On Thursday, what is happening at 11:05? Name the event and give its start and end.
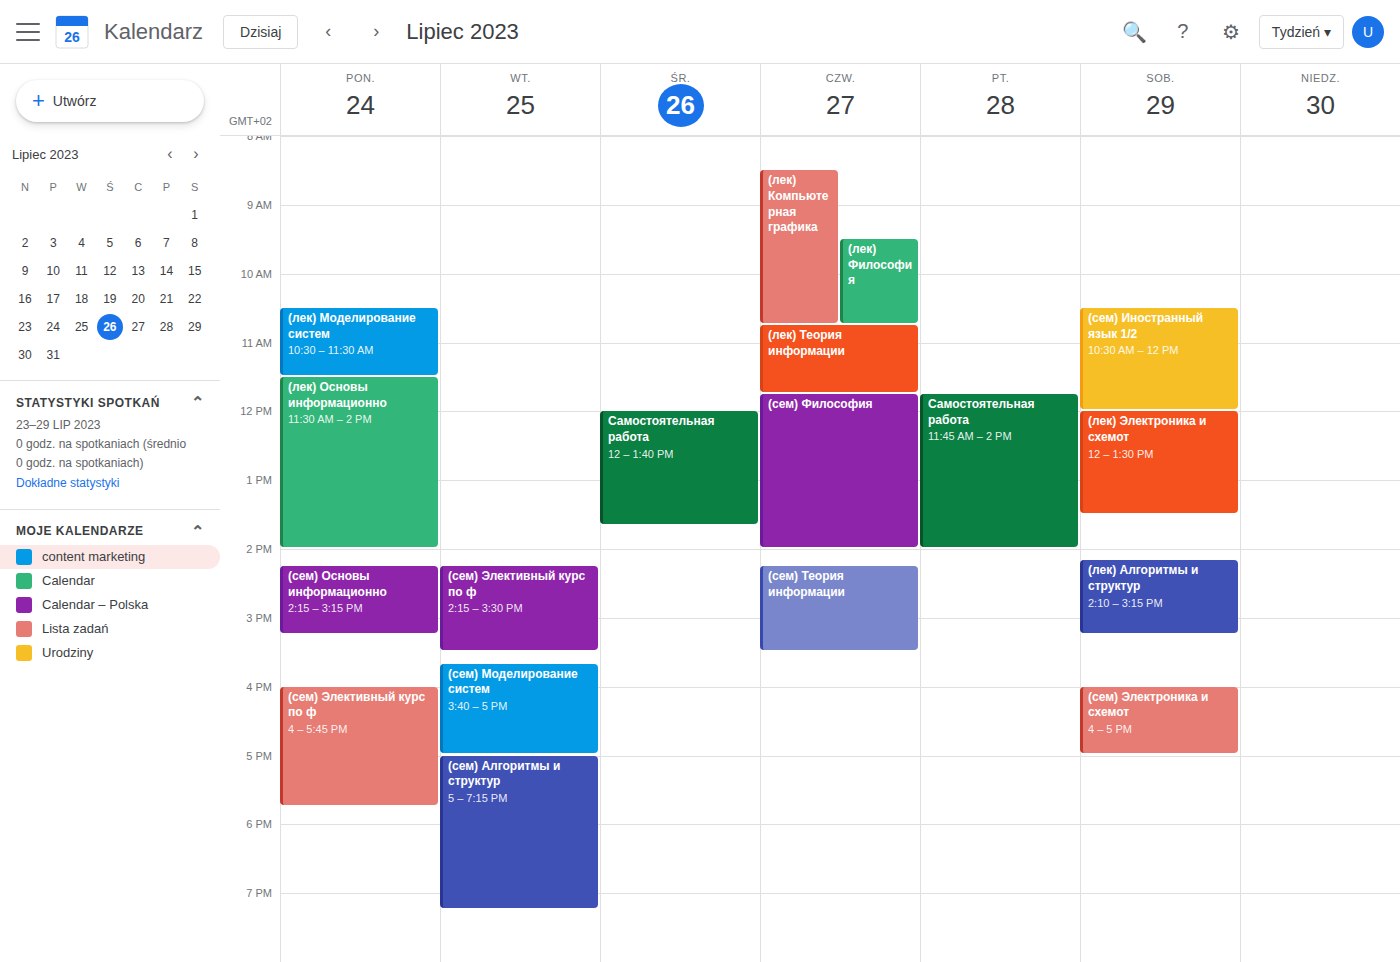
"(лек) Теория информации", 10:45 to 11:45